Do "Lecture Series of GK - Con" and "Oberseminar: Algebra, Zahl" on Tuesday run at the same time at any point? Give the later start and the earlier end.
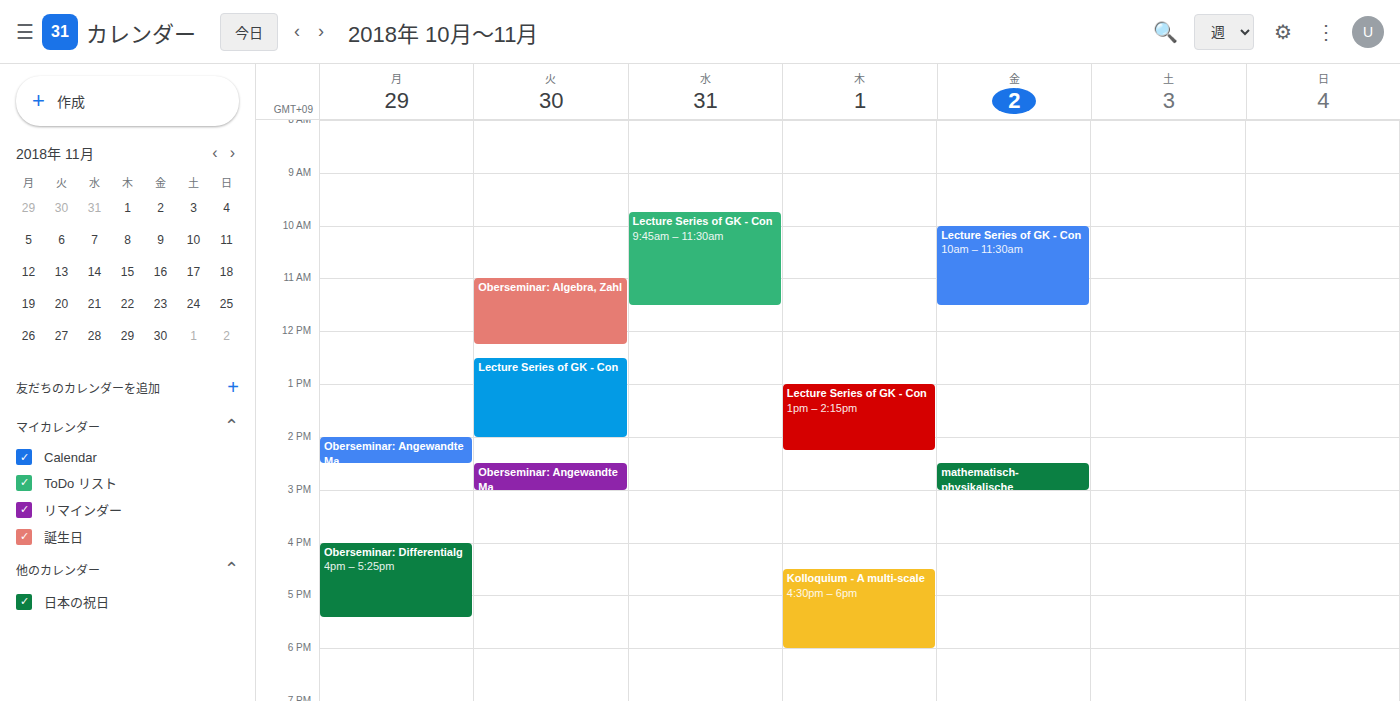
"Oberseminar: Algebra, Zahl" ends at 12:15 PM and "Lecture Series of GK - Con" starts at 12:30 PM -- no overlap.